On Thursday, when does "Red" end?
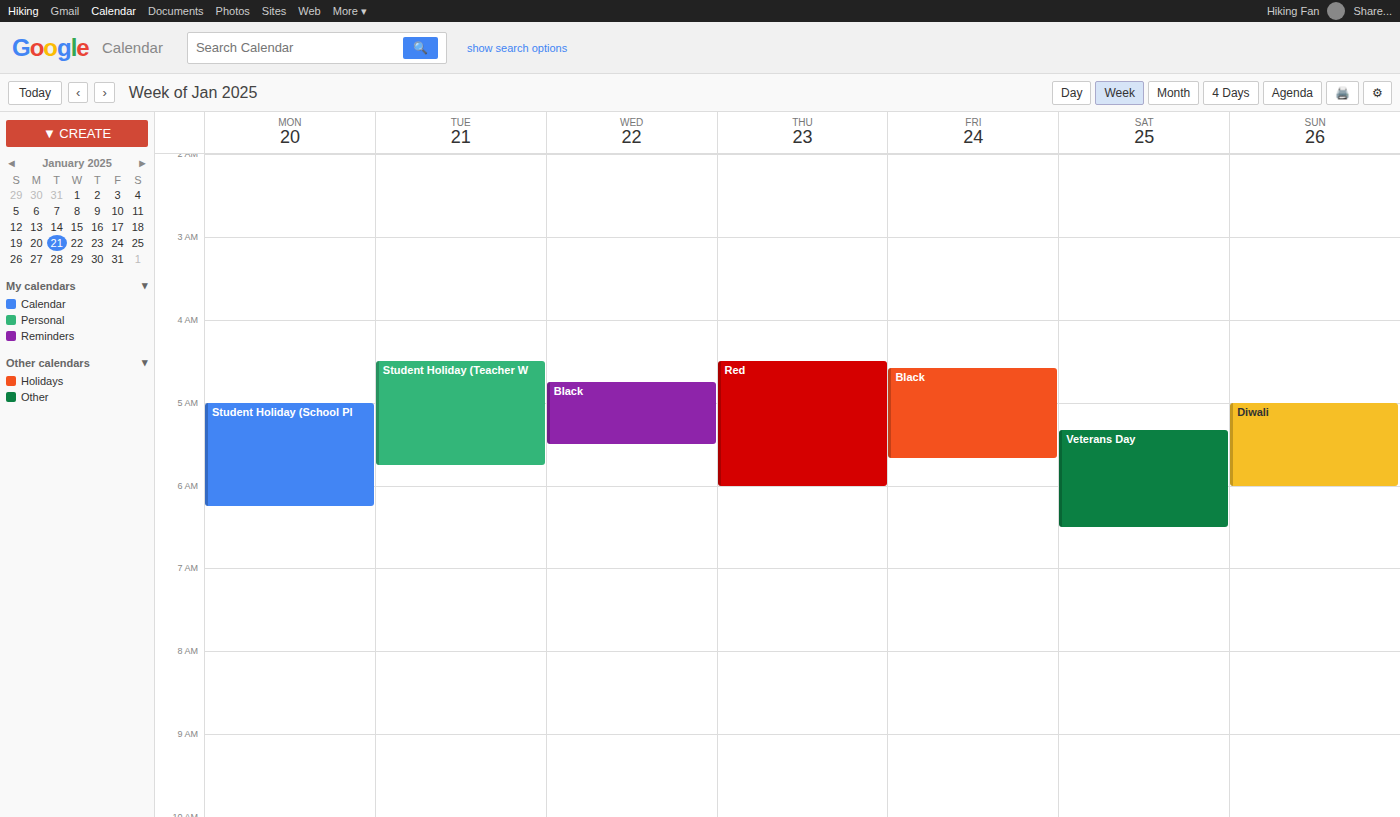
6:00 AM